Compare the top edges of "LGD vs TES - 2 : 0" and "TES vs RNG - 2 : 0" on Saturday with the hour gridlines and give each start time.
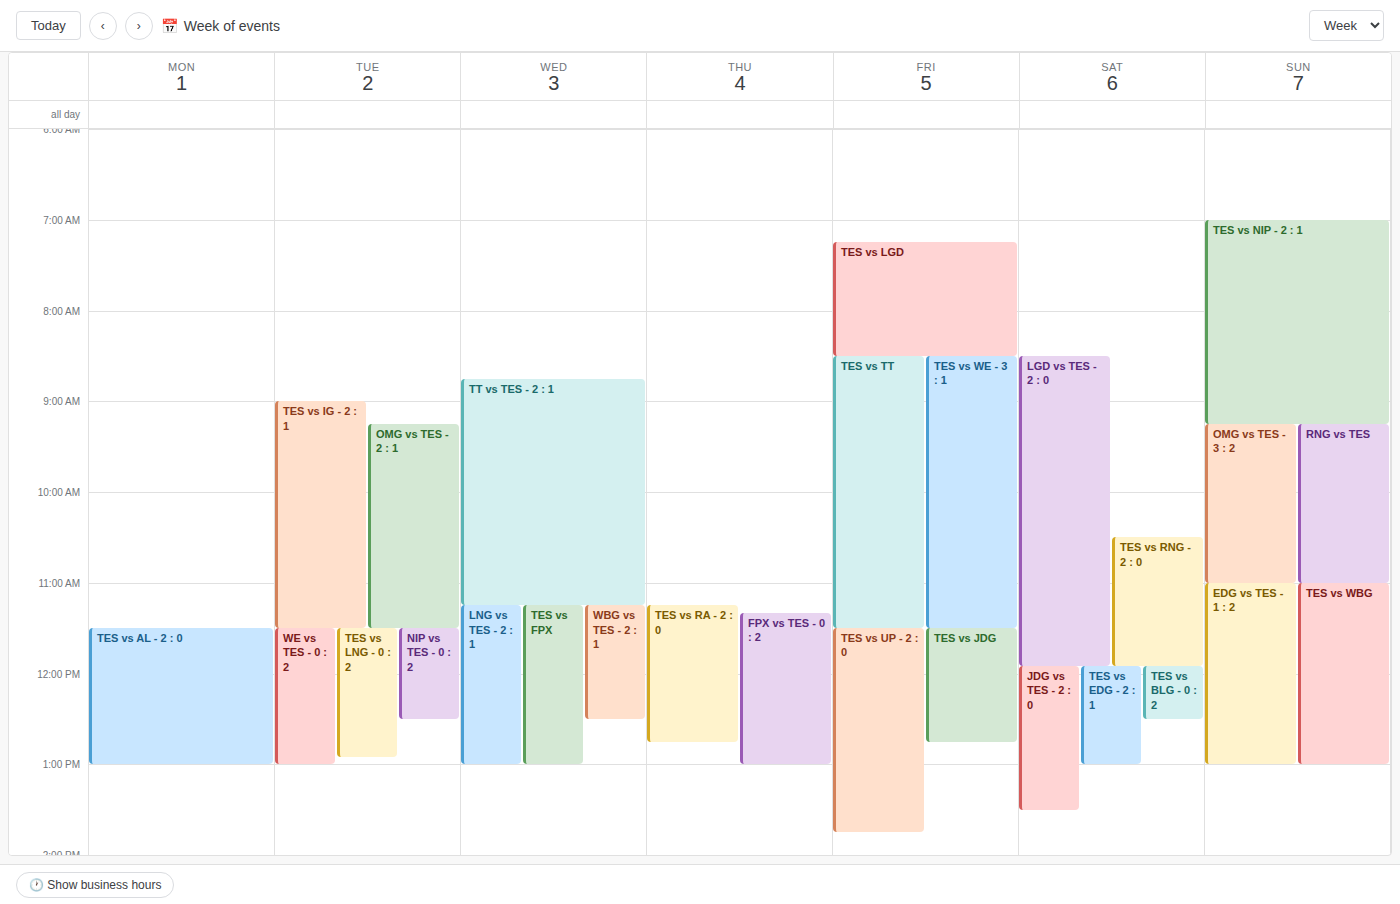
"LGD vs TES - 2 : 0": 8:30 AM, halfway between the 8 AM and 9 AM lines. "TES vs RNG - 2 : 0": 10:30 AM, halfway between the 10 AM and 11 AM lines.